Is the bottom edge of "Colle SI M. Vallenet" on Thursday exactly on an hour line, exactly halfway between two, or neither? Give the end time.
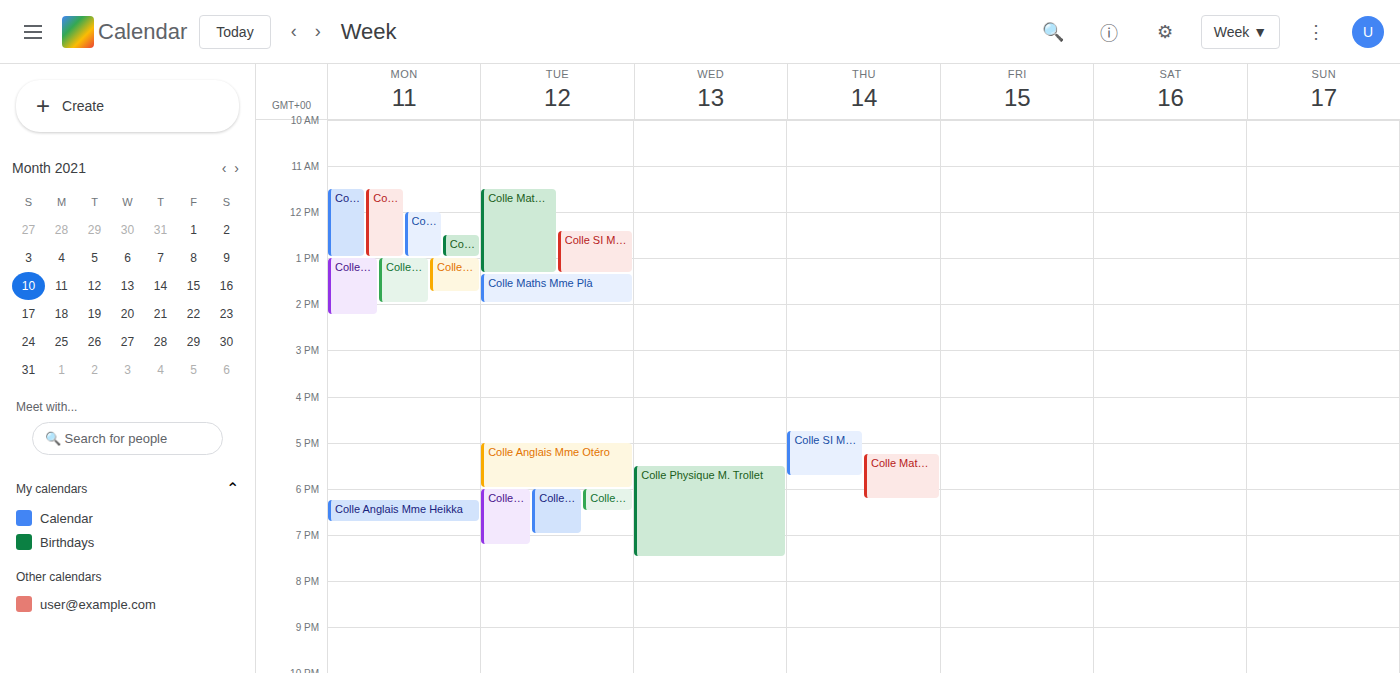
5:45 PM -- neither: three quarters of the way from the 5 PM line to the 6 PM line.